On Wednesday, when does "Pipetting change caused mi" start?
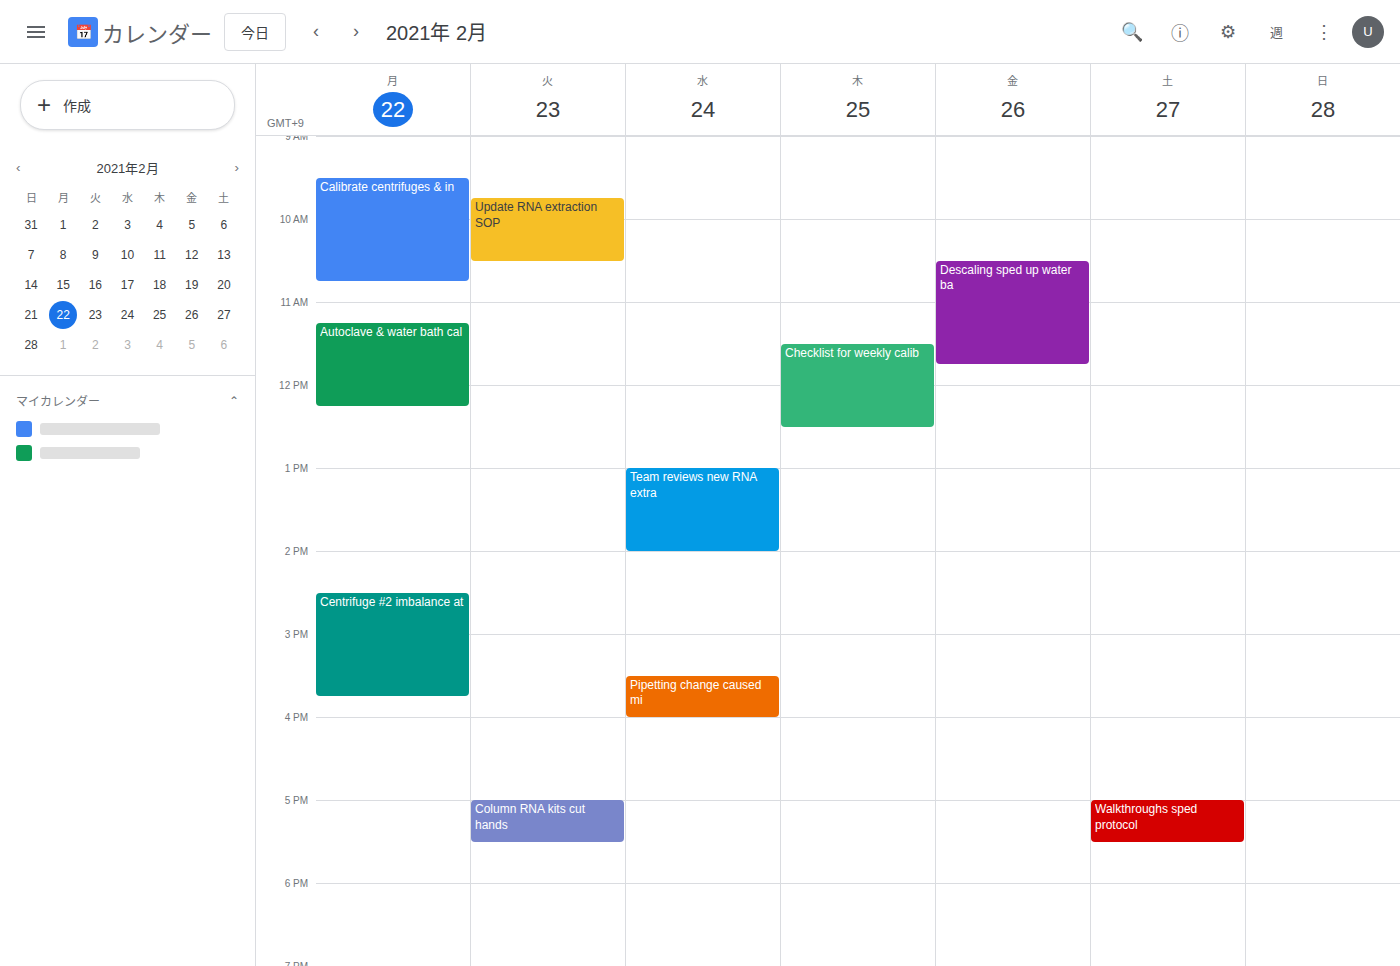
3:30 PM